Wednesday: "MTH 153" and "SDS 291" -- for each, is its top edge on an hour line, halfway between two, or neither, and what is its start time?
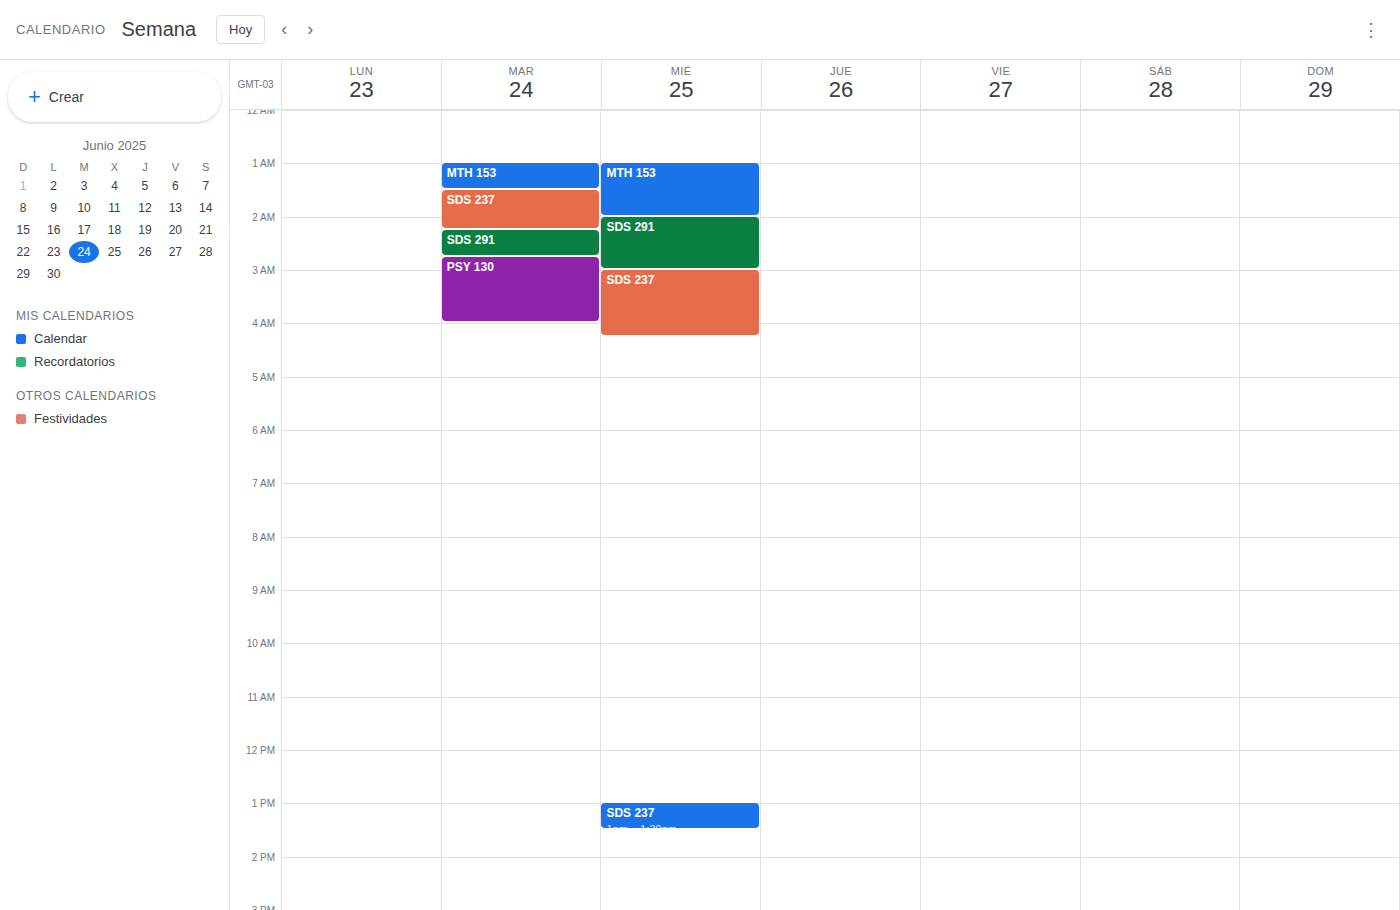
"MTH 153": 01:00, exactly on the 01:00 line. "SDS 291": 02:00, exactly on the 02:00 line.